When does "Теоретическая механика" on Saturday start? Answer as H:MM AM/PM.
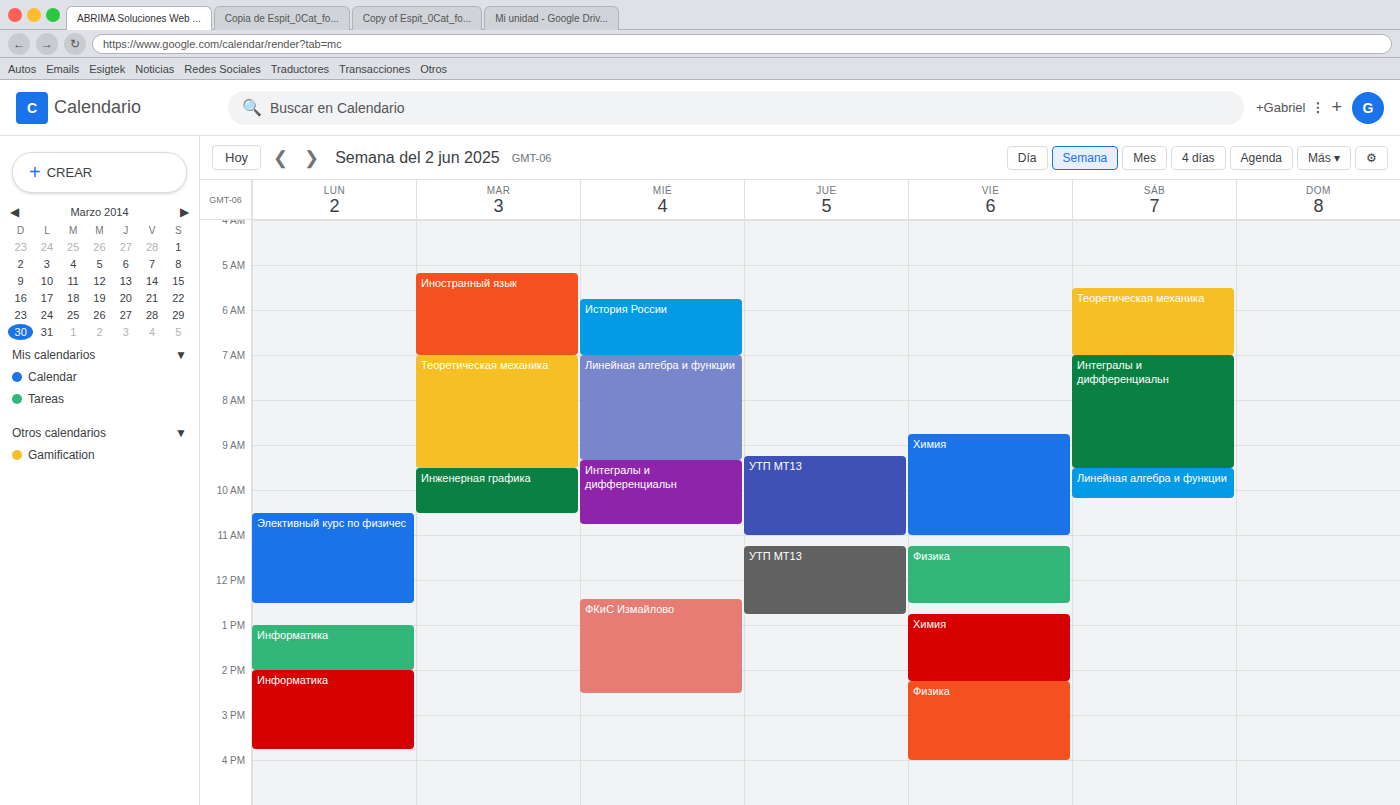
5:30 AM